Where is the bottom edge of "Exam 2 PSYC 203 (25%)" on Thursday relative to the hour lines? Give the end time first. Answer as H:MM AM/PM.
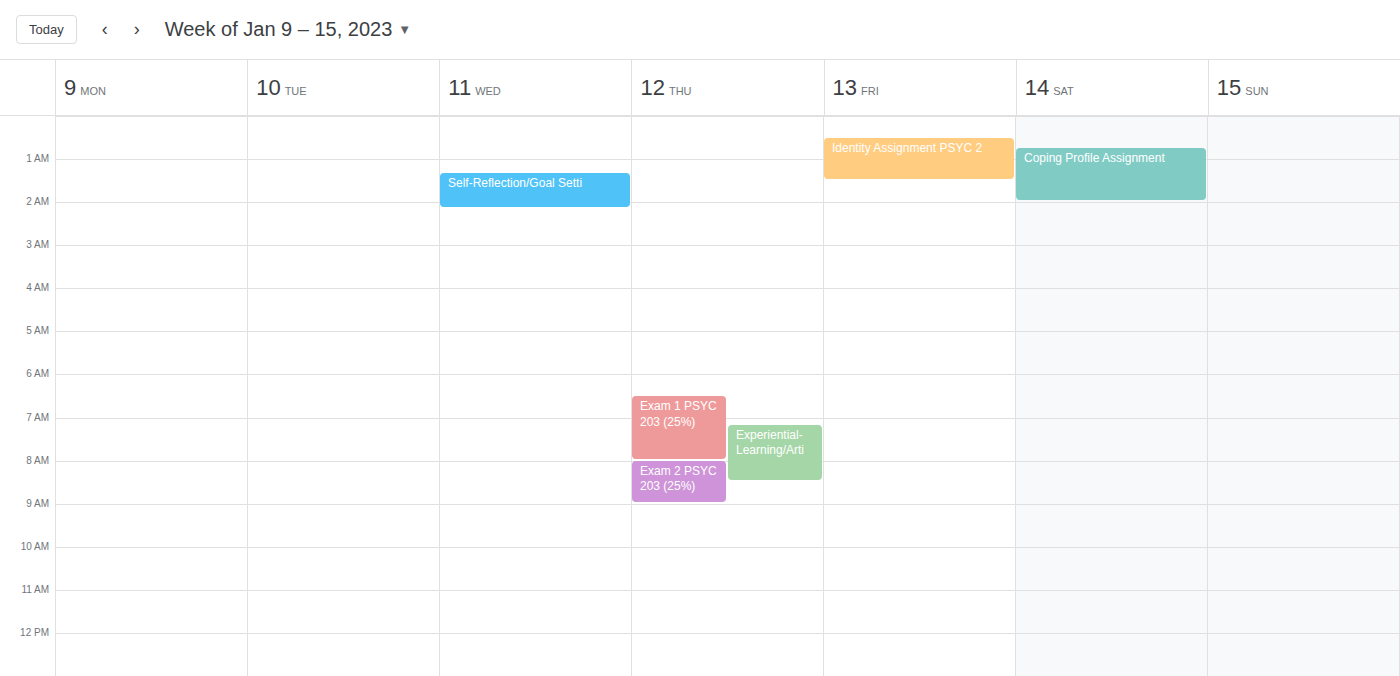
9:00 AM -- exactly on the 9 AM line.